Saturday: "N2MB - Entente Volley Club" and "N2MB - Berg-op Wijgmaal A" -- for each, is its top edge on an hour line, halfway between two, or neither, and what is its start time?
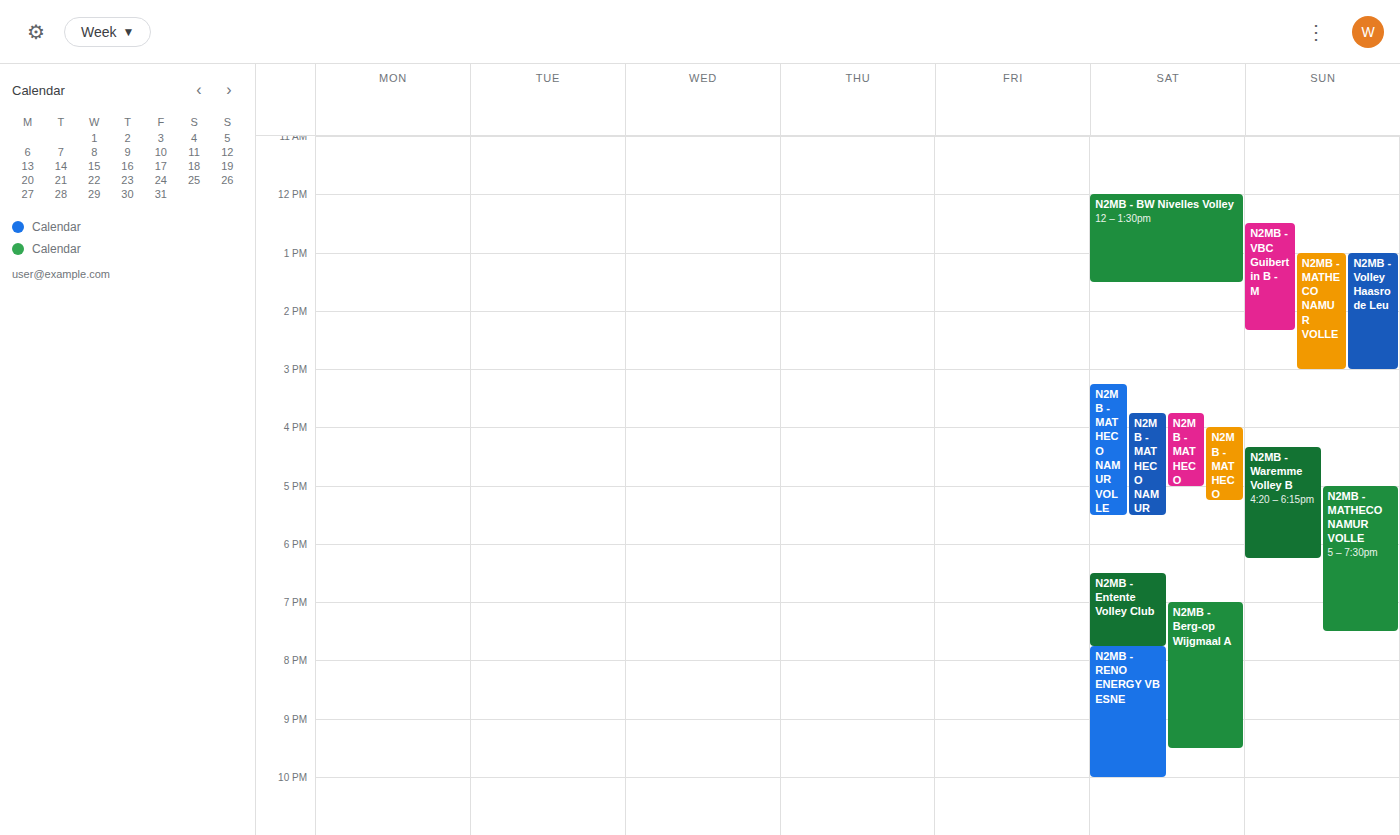
"N2MB - Entente Volley Club": 6:30 PM, halfway between the 6 PM and 7 PM lines. "N2MB - Berg-op Wijgmaal A": 7:00 PM, exactly on the 7 PM line.